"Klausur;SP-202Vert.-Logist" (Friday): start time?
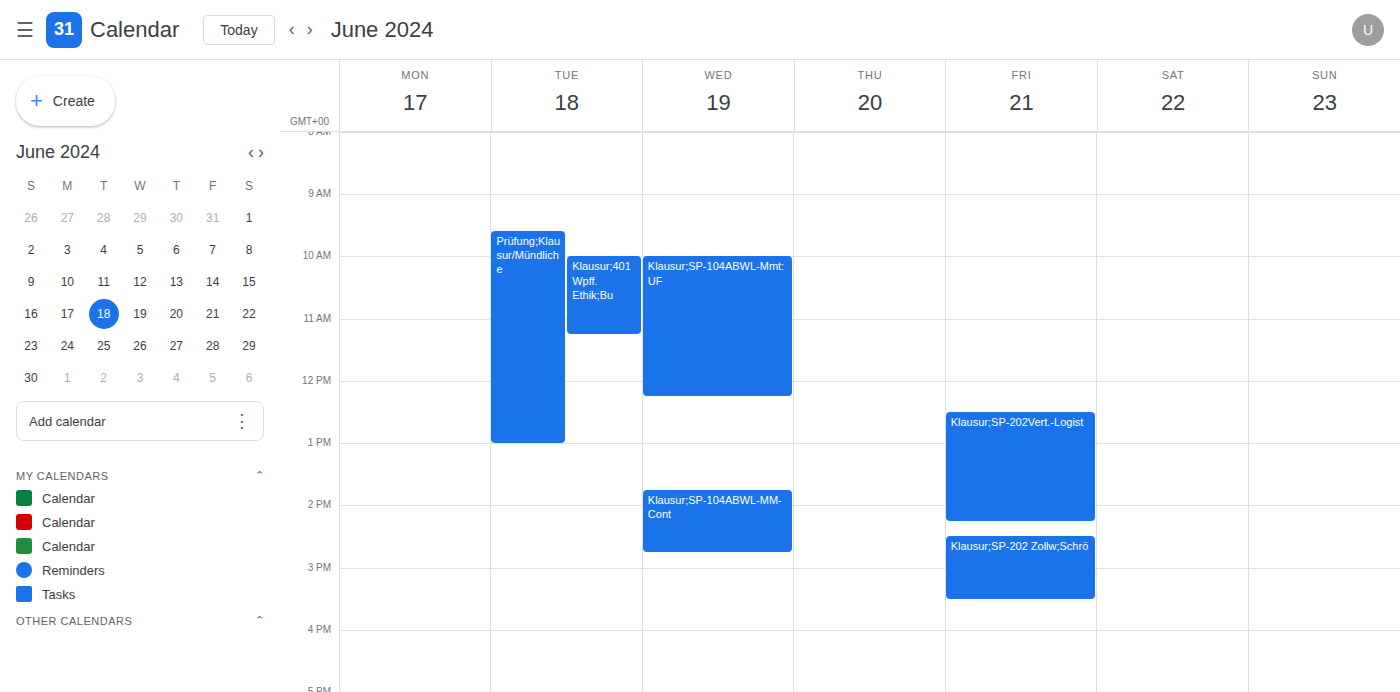
12:30 PM